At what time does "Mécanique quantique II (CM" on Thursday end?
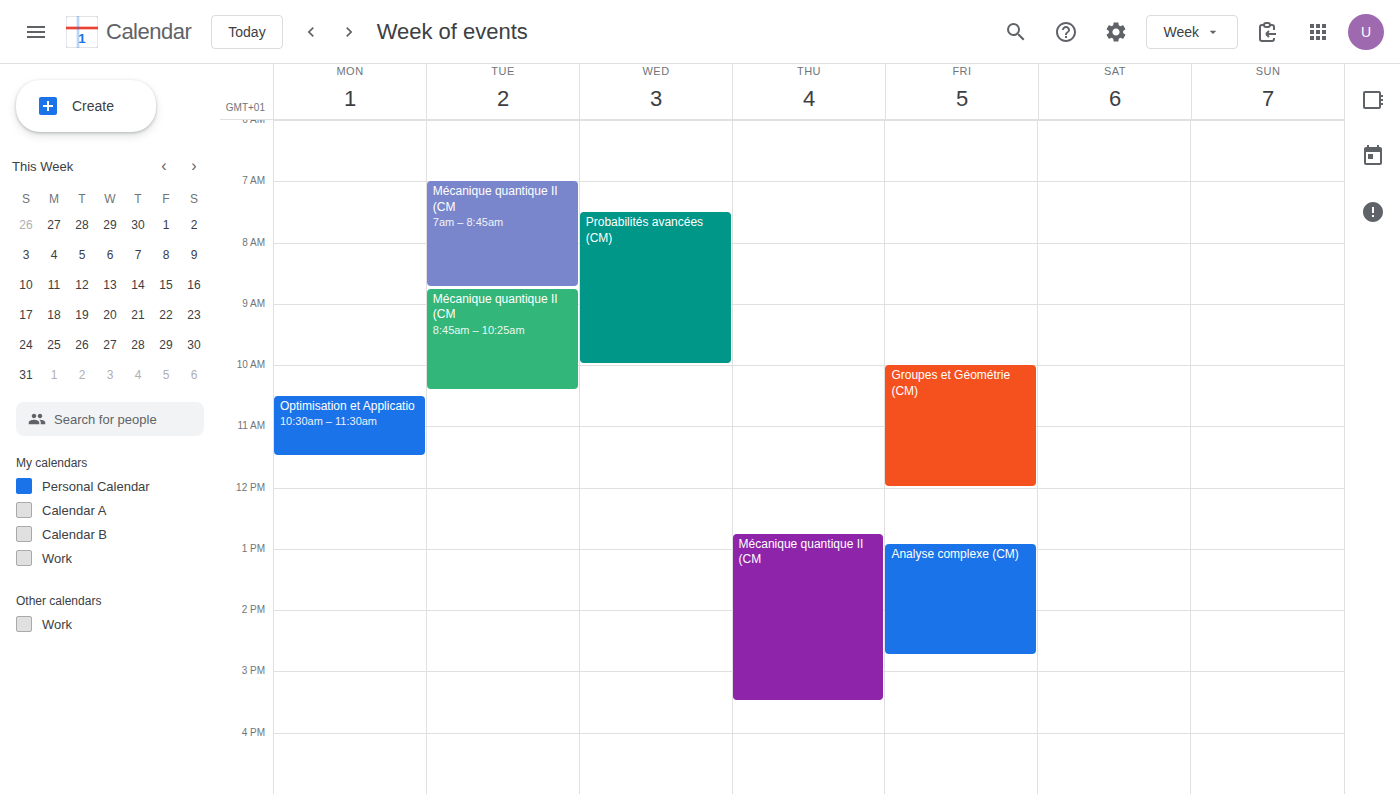
3:30 PM